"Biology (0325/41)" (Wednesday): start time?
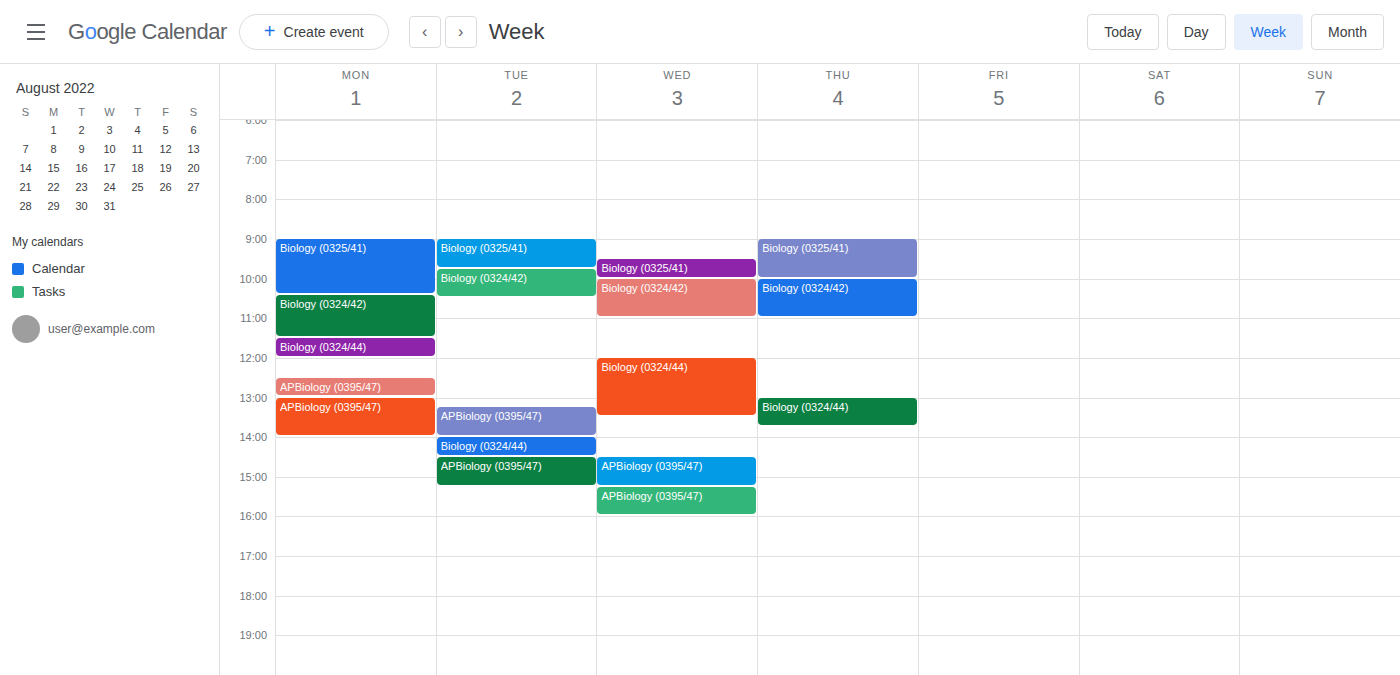
9:30 AM